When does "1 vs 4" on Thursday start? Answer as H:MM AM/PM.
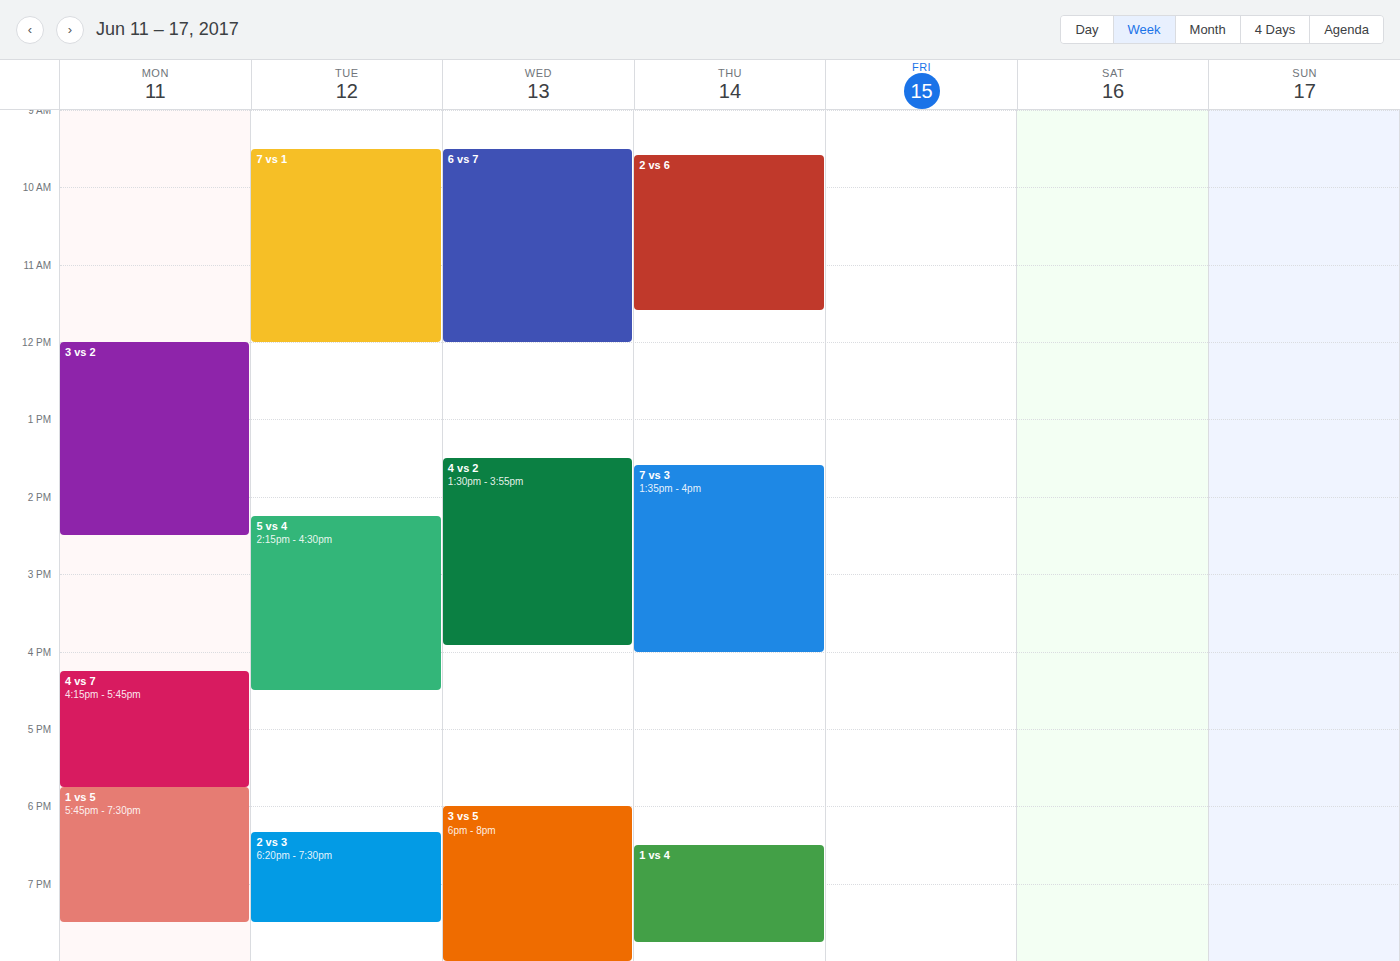
6:30 PM